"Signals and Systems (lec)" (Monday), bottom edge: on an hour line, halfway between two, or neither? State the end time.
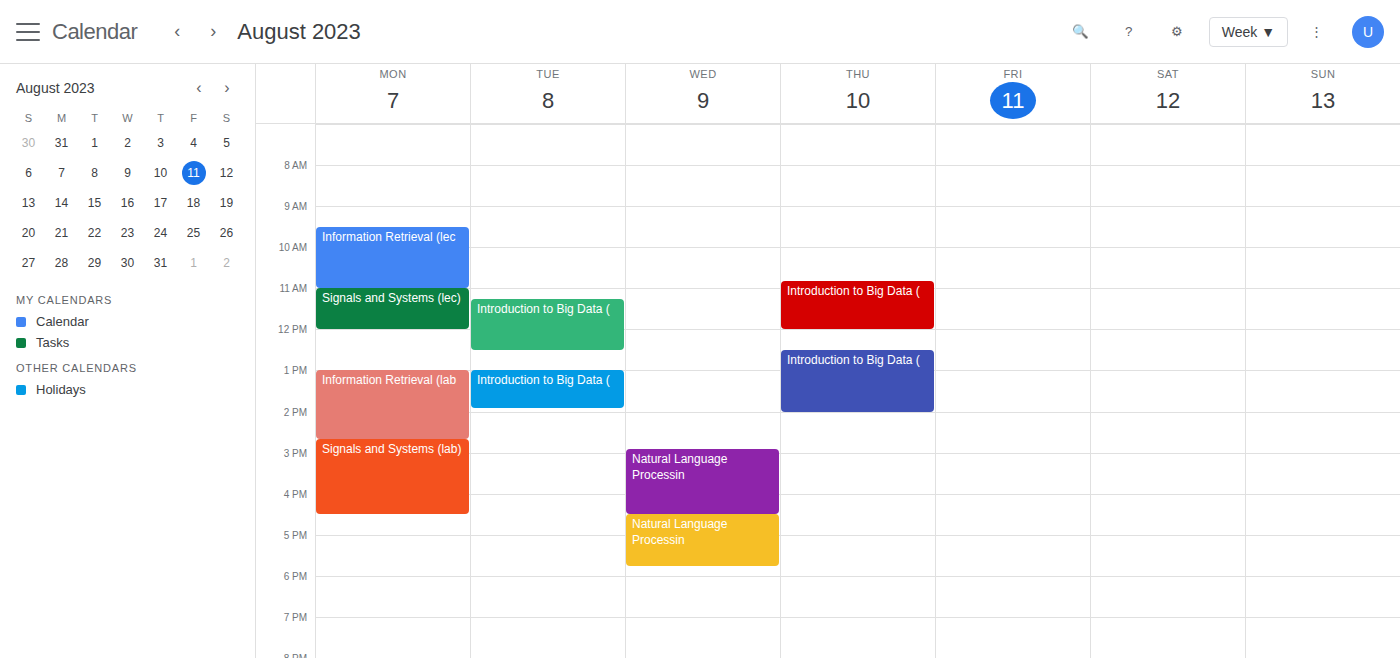
12:00 PM -- exactly on the 12 PM line.